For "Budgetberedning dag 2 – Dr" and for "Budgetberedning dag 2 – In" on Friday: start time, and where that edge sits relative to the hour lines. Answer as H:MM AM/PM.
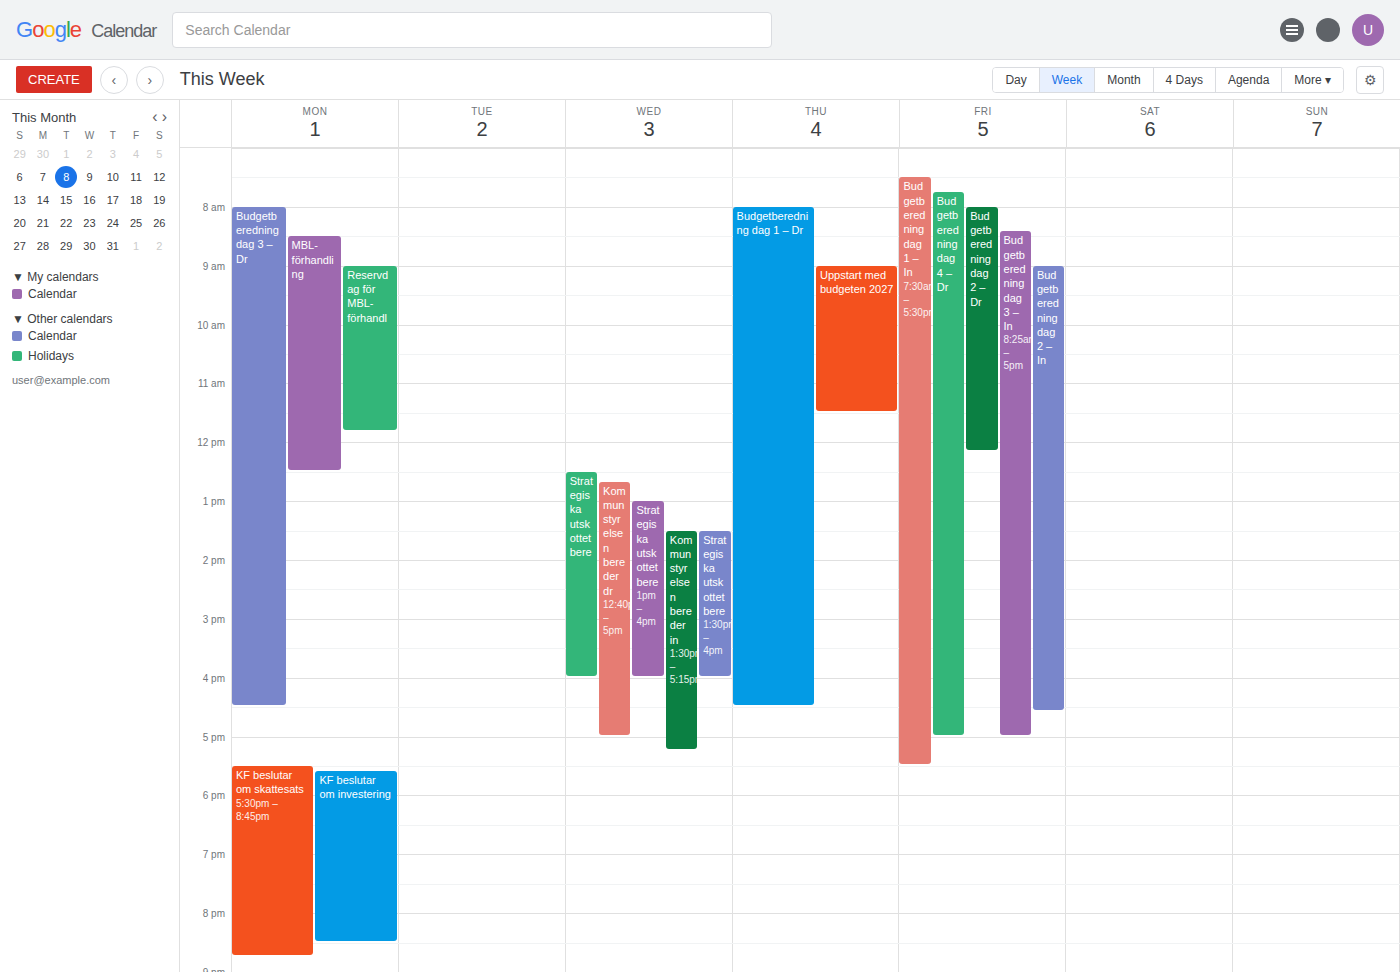
"Budgetberedning dag 2 – Dr": 8:00 AM, exactly on the 8 AM line. "Budgetberedning dag 2 – In": 9:00 AM, exactly on the 9 AM line.